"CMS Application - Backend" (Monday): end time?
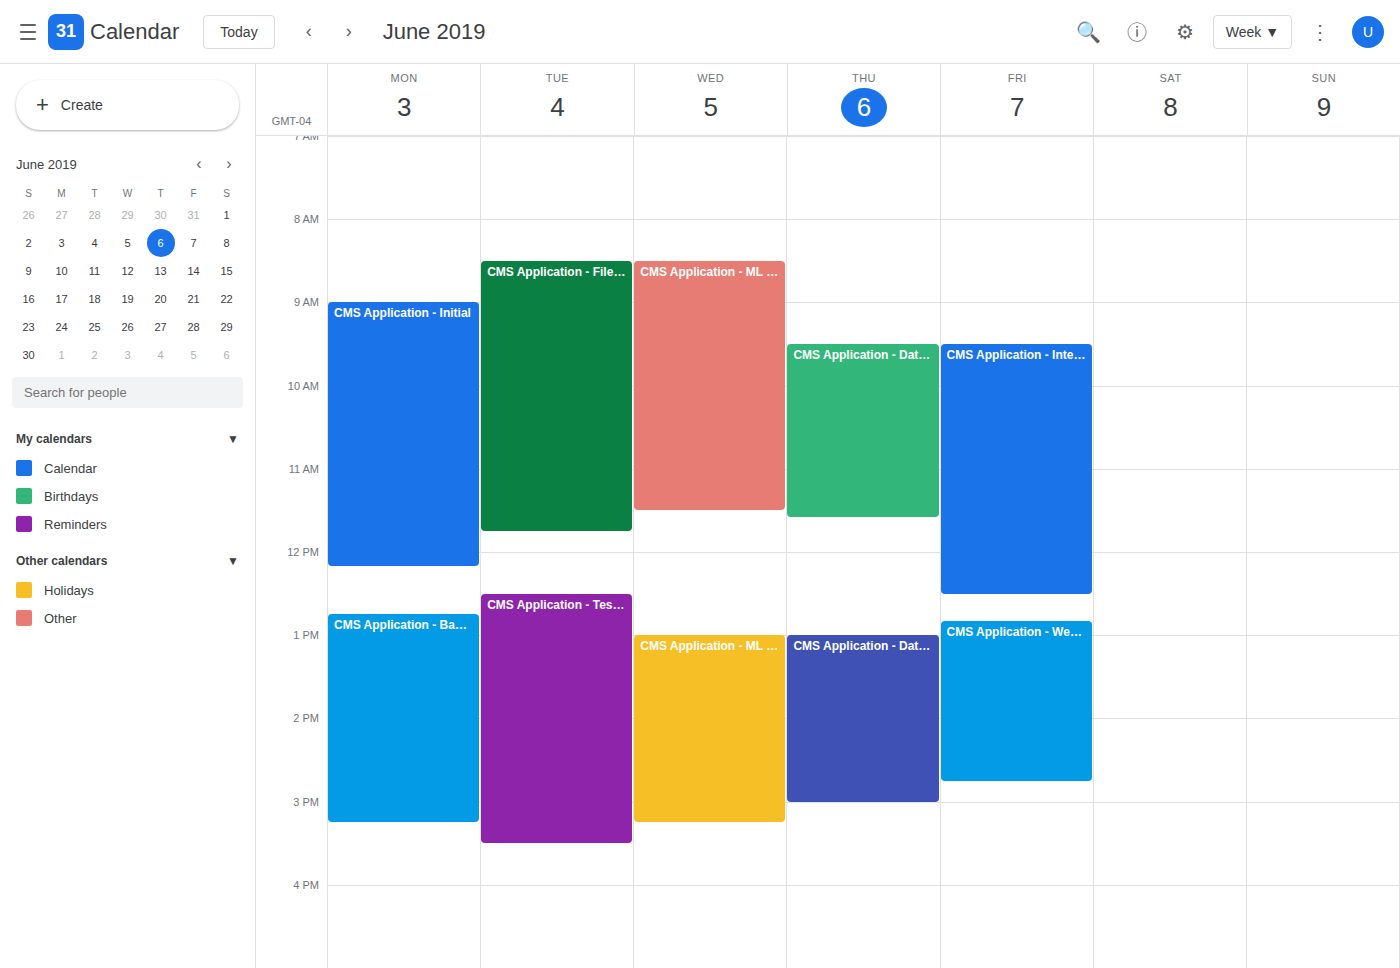
3:15 PM